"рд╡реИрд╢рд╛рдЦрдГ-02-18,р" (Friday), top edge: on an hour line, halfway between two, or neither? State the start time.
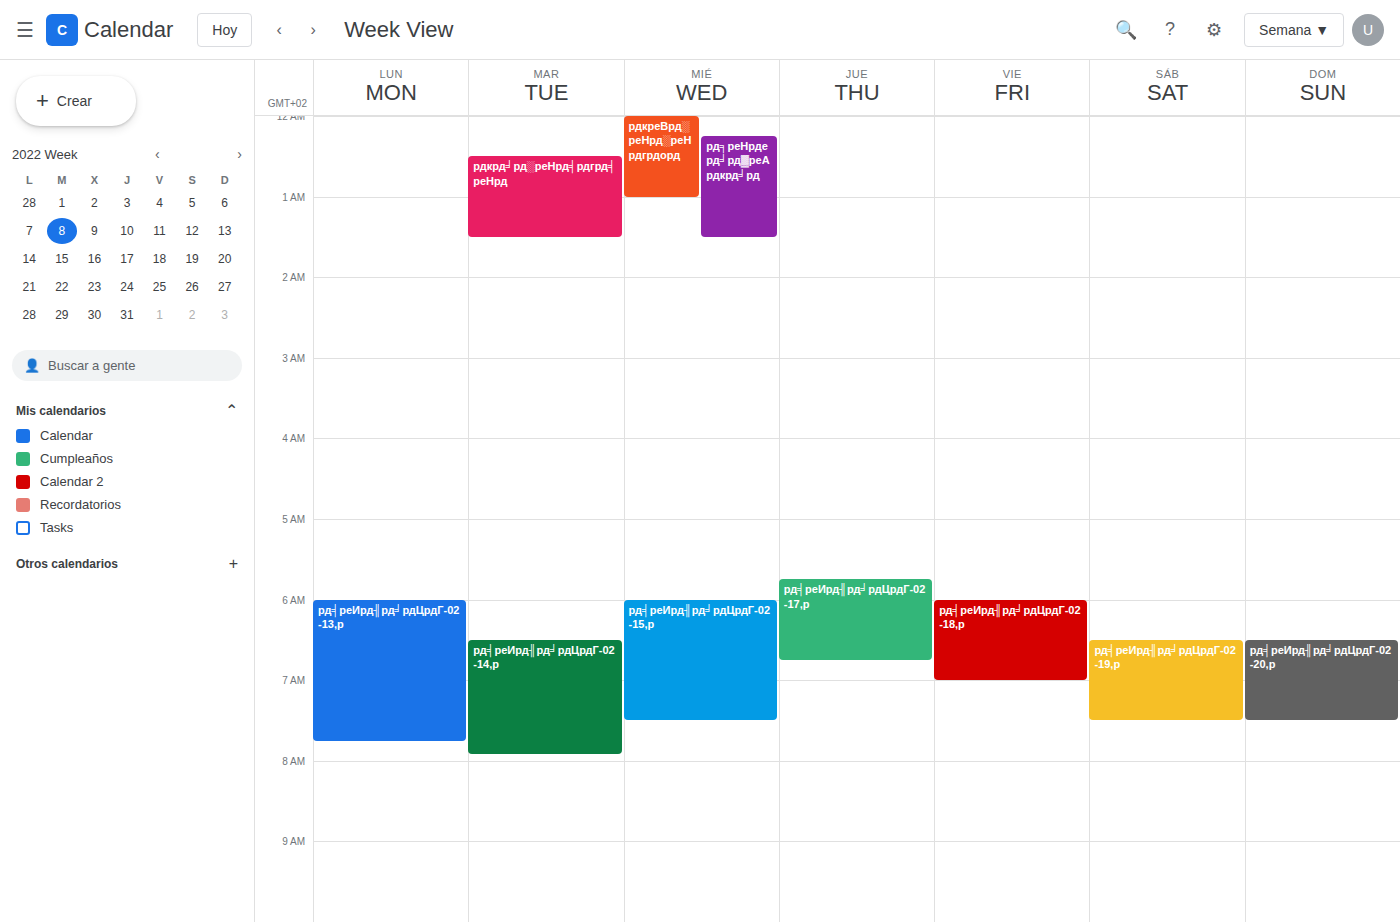
06:00 -- exactly on the 06:00 line.